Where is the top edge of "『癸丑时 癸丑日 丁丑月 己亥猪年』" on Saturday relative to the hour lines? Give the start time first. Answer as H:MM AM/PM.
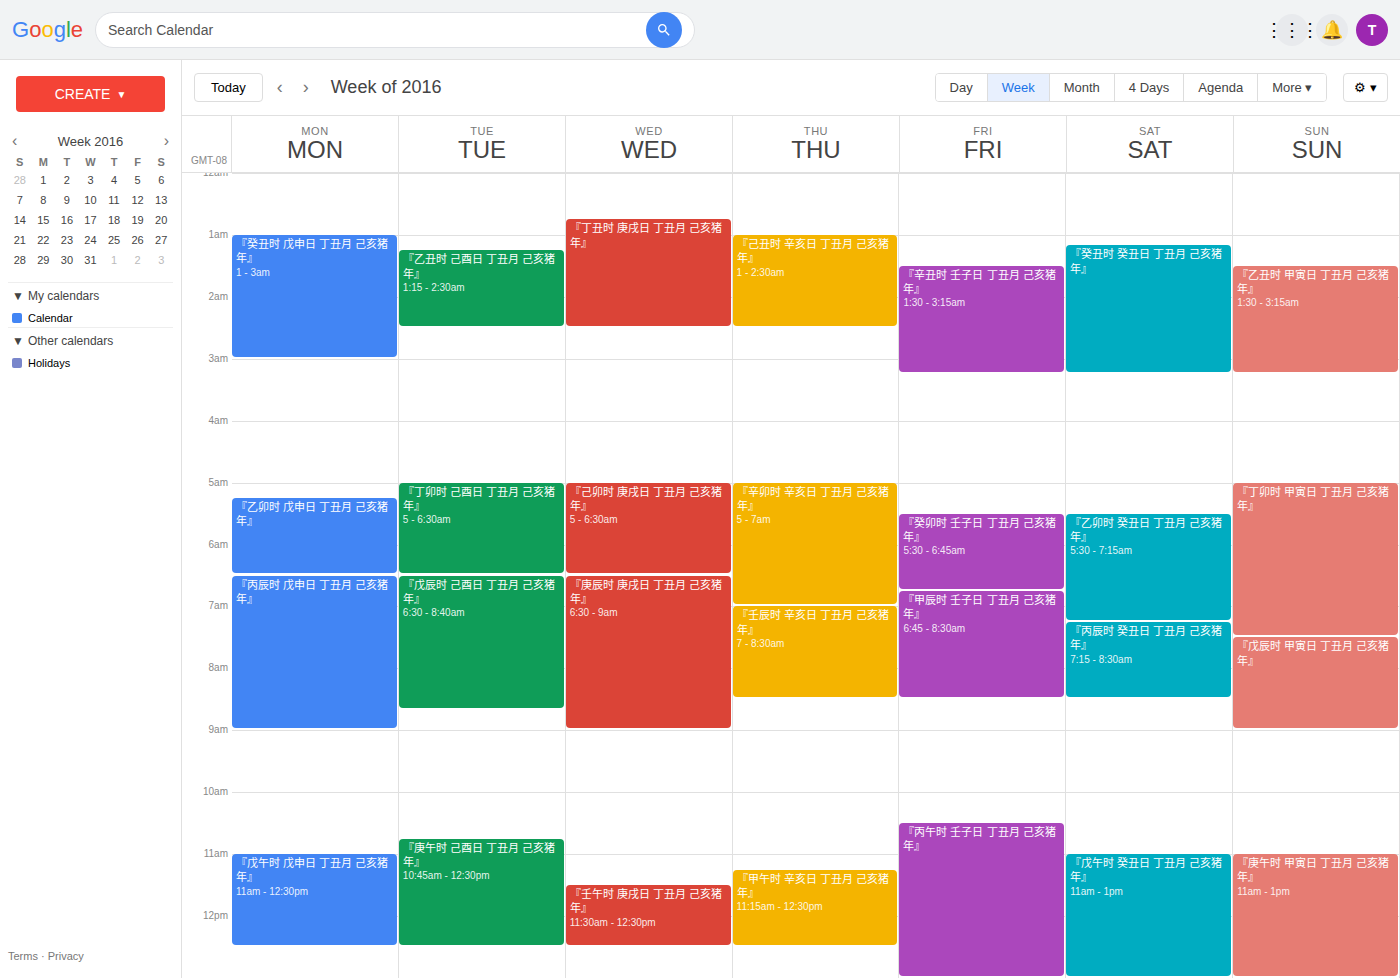
1:10 AM -- neither: 10 minutes below the 1 AM line and 50 minutes above the 2 AM line.